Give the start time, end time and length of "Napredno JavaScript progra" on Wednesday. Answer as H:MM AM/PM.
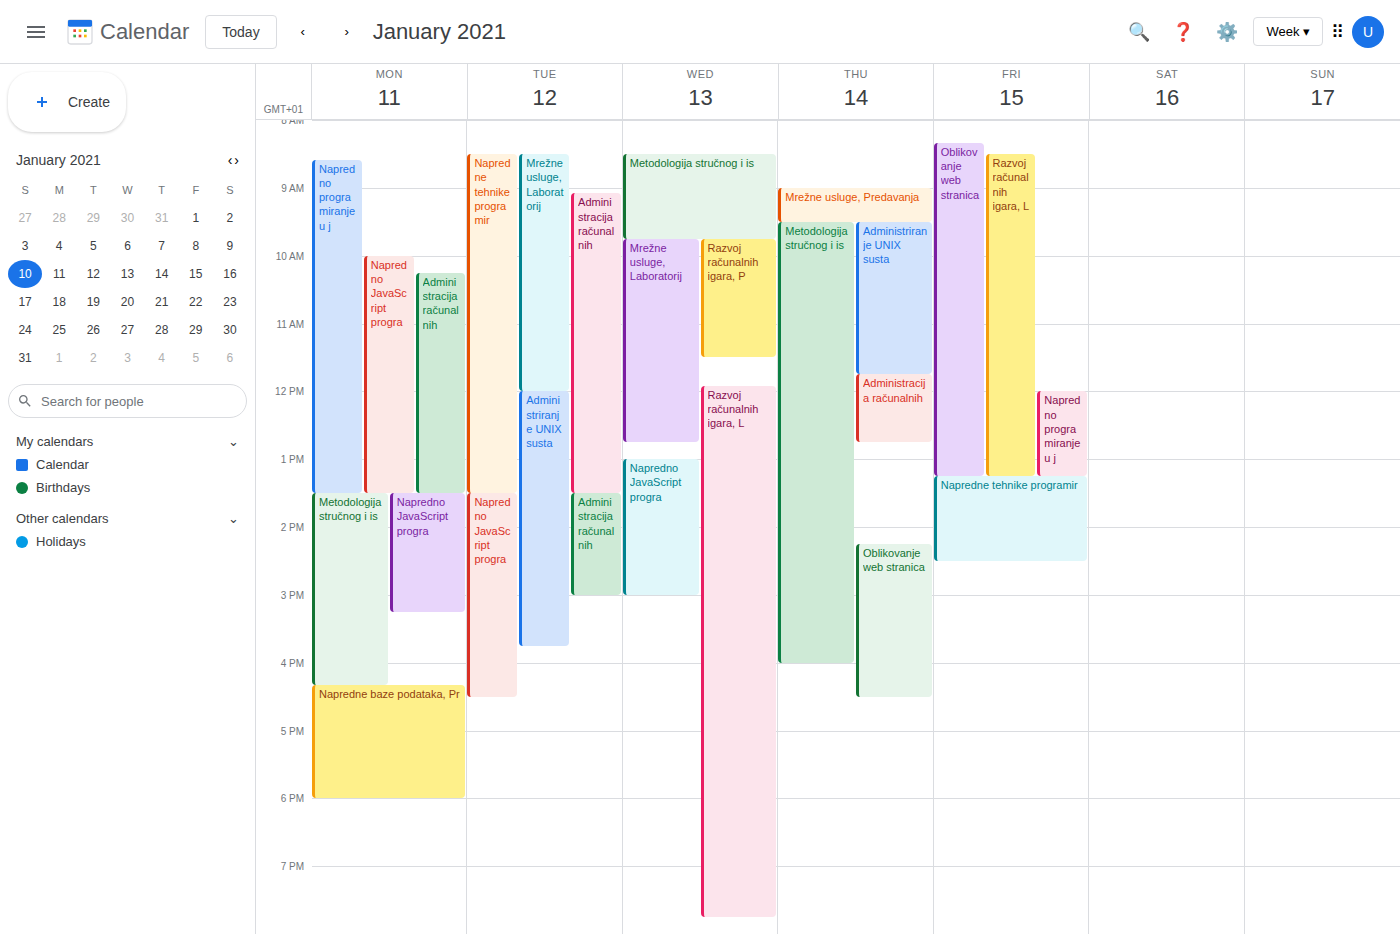
1:00 PM to 3:00 PM, 2 hours